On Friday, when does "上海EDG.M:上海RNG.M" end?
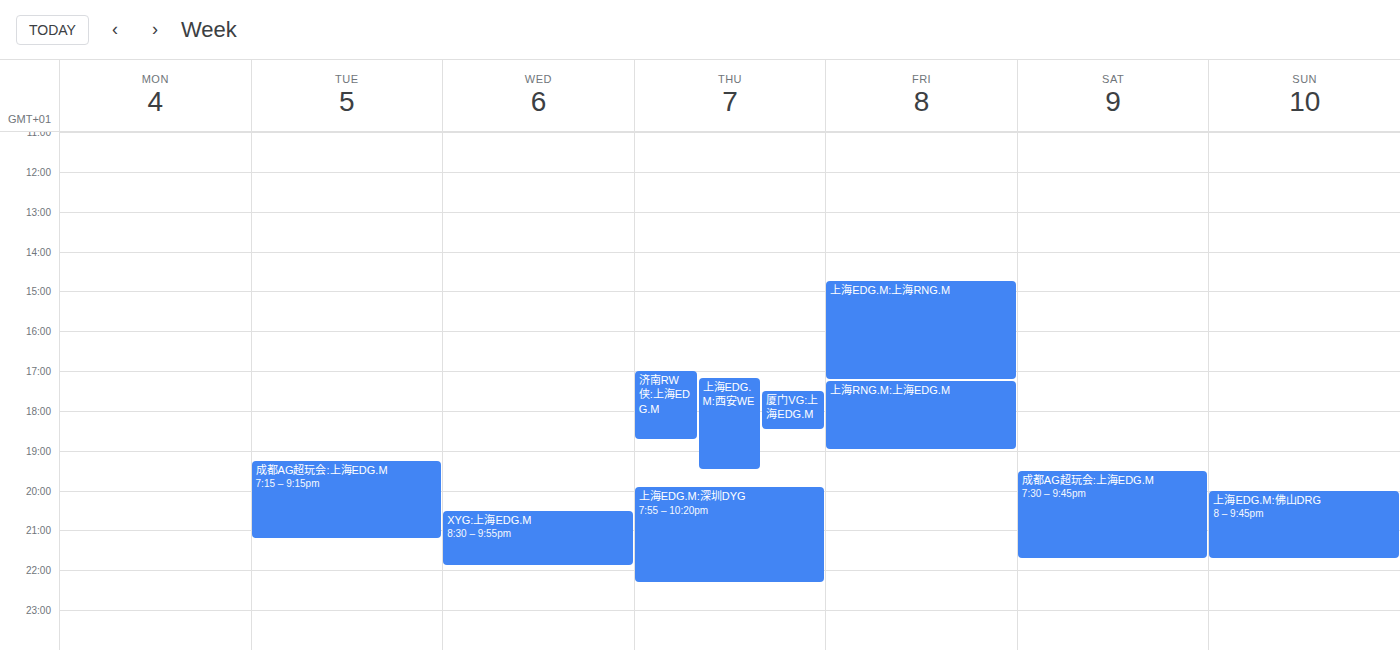
5:15 PM